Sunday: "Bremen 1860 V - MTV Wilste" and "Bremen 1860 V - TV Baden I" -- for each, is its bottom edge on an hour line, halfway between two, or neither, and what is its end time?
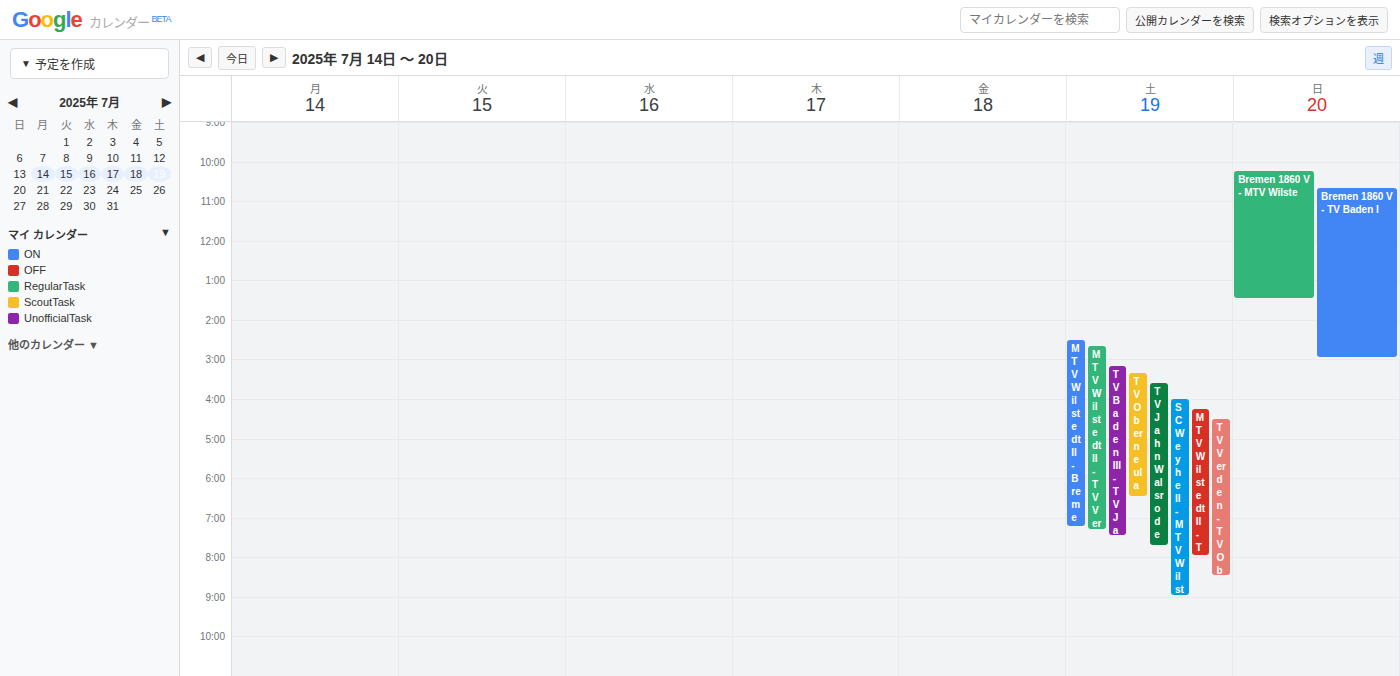
"Bremen 1860 V - MTV Wilste": 1:30 PM, halfway between the 1 PM and 2 PM lines. "Bremen 1860 V - TV Baden I": 3:00 PM, exactly on the 3 PM line.